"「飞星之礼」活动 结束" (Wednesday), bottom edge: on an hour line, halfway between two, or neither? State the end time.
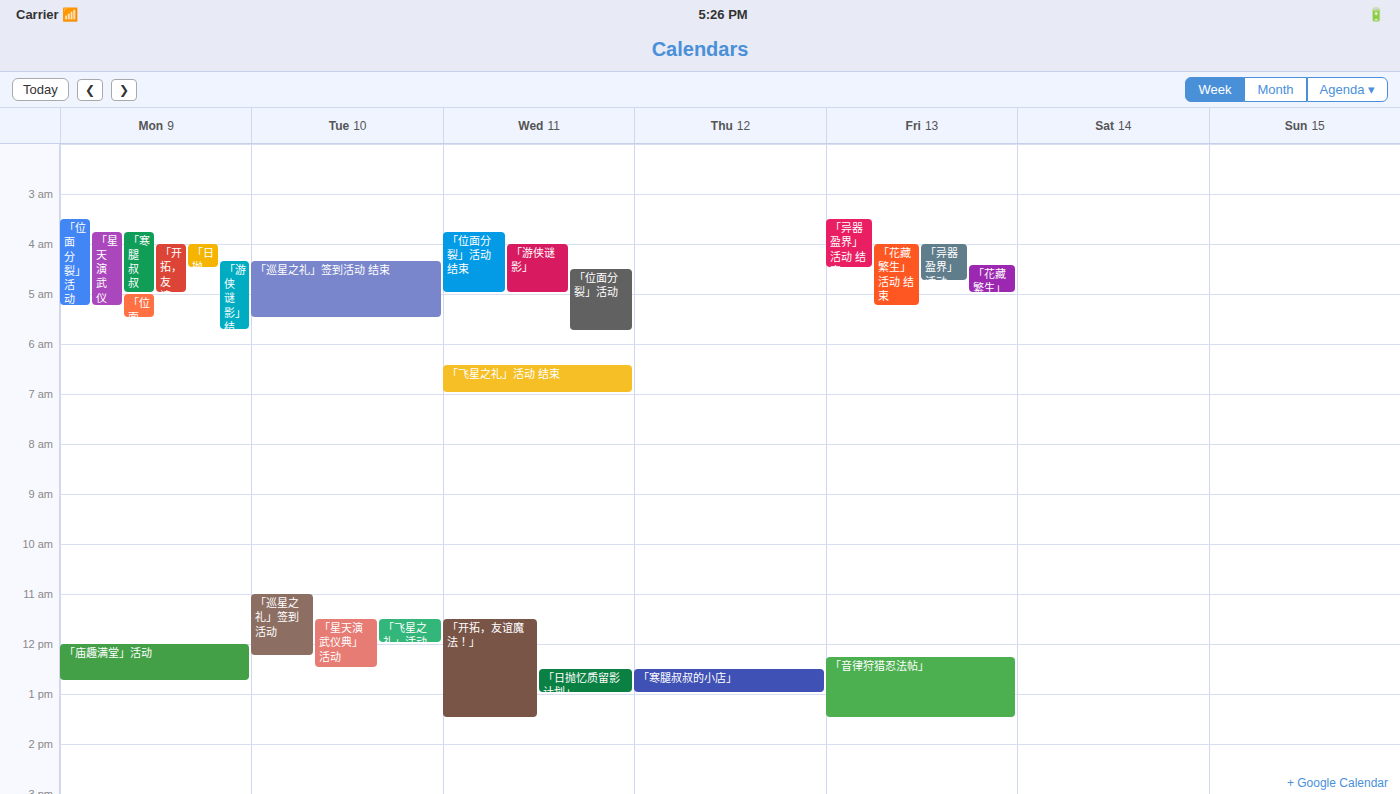
7:00 AM -- exactly on the 7 AM line.